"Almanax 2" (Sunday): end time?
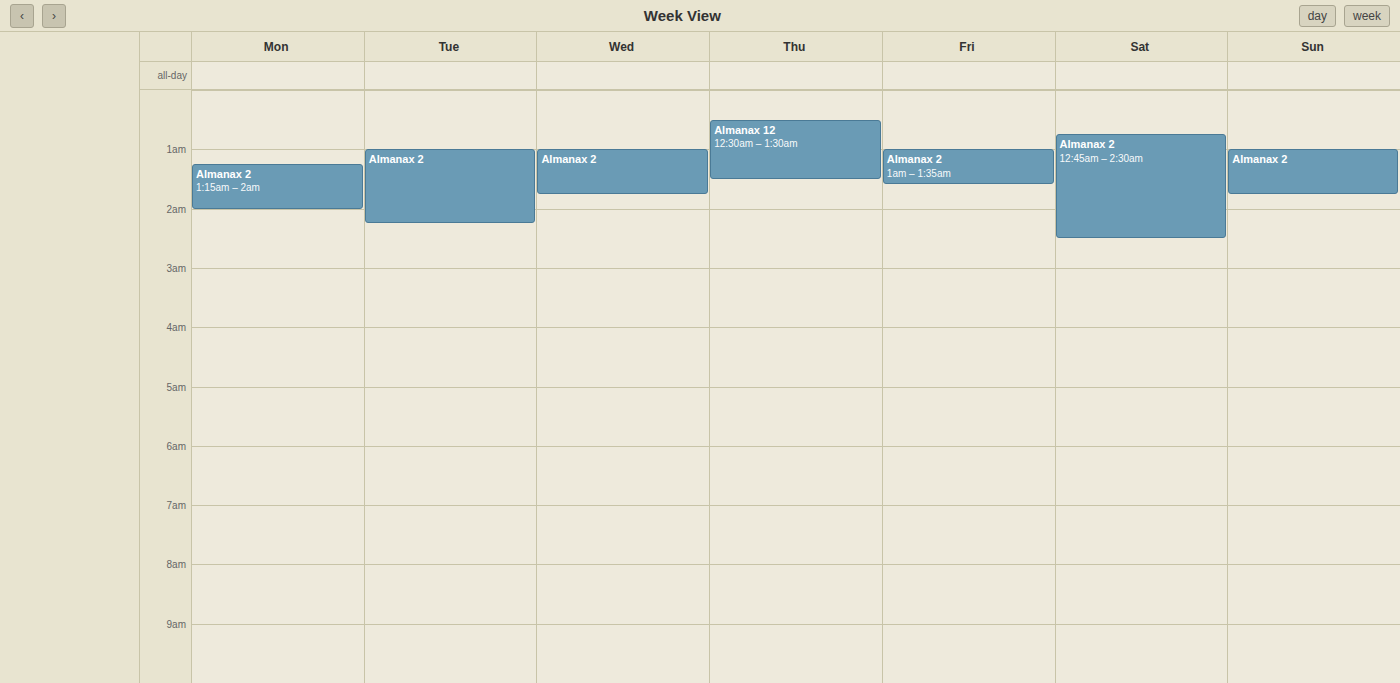
1:45 AM